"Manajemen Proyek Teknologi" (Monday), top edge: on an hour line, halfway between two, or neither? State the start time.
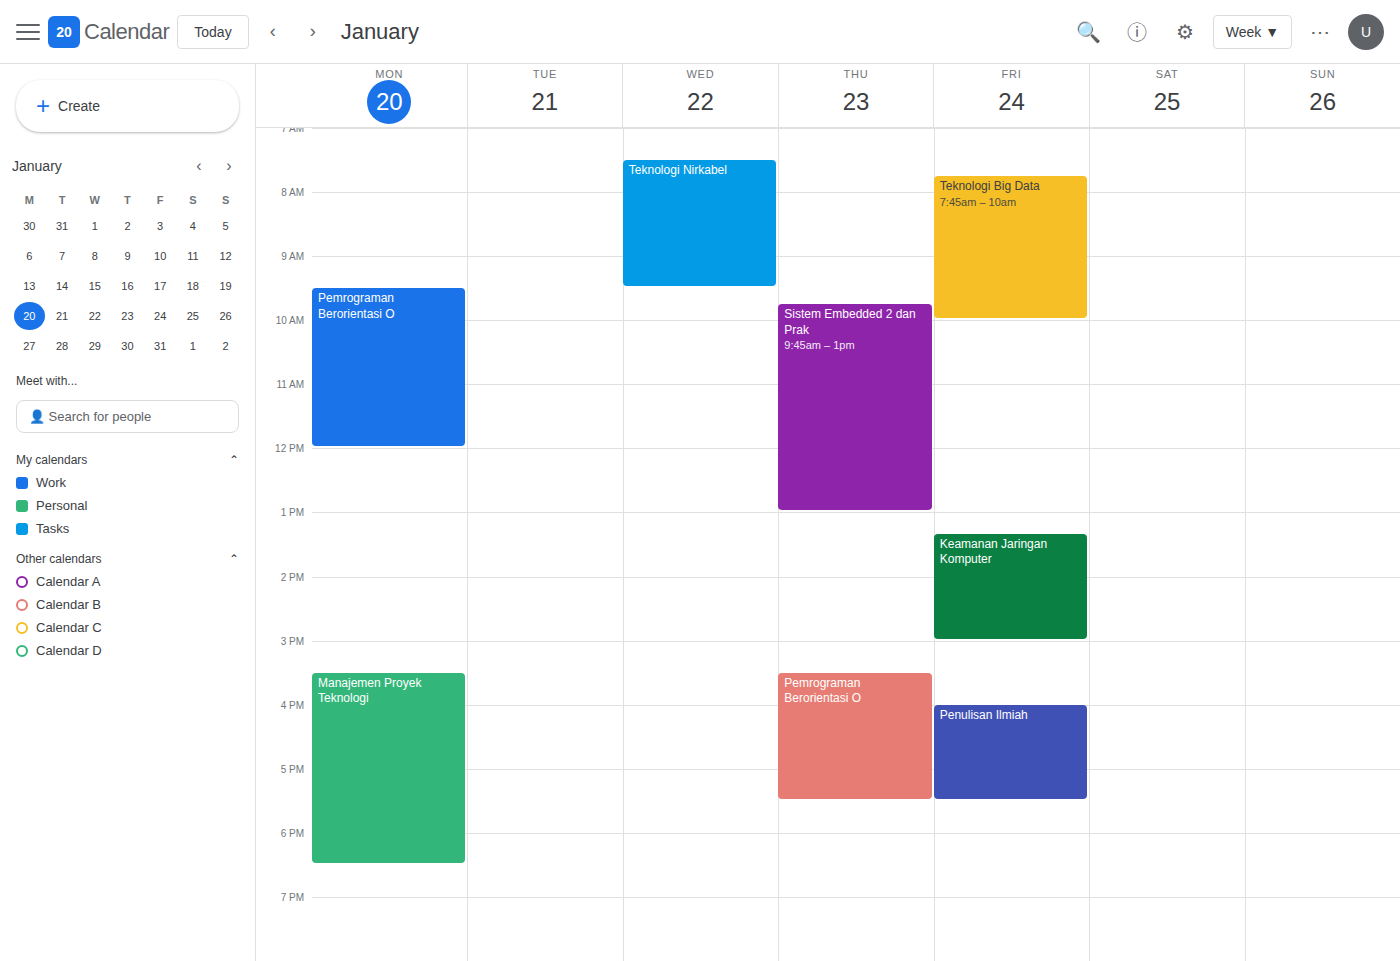
3:30 PM -- halfway between the 3 PM and 4 PM lines.